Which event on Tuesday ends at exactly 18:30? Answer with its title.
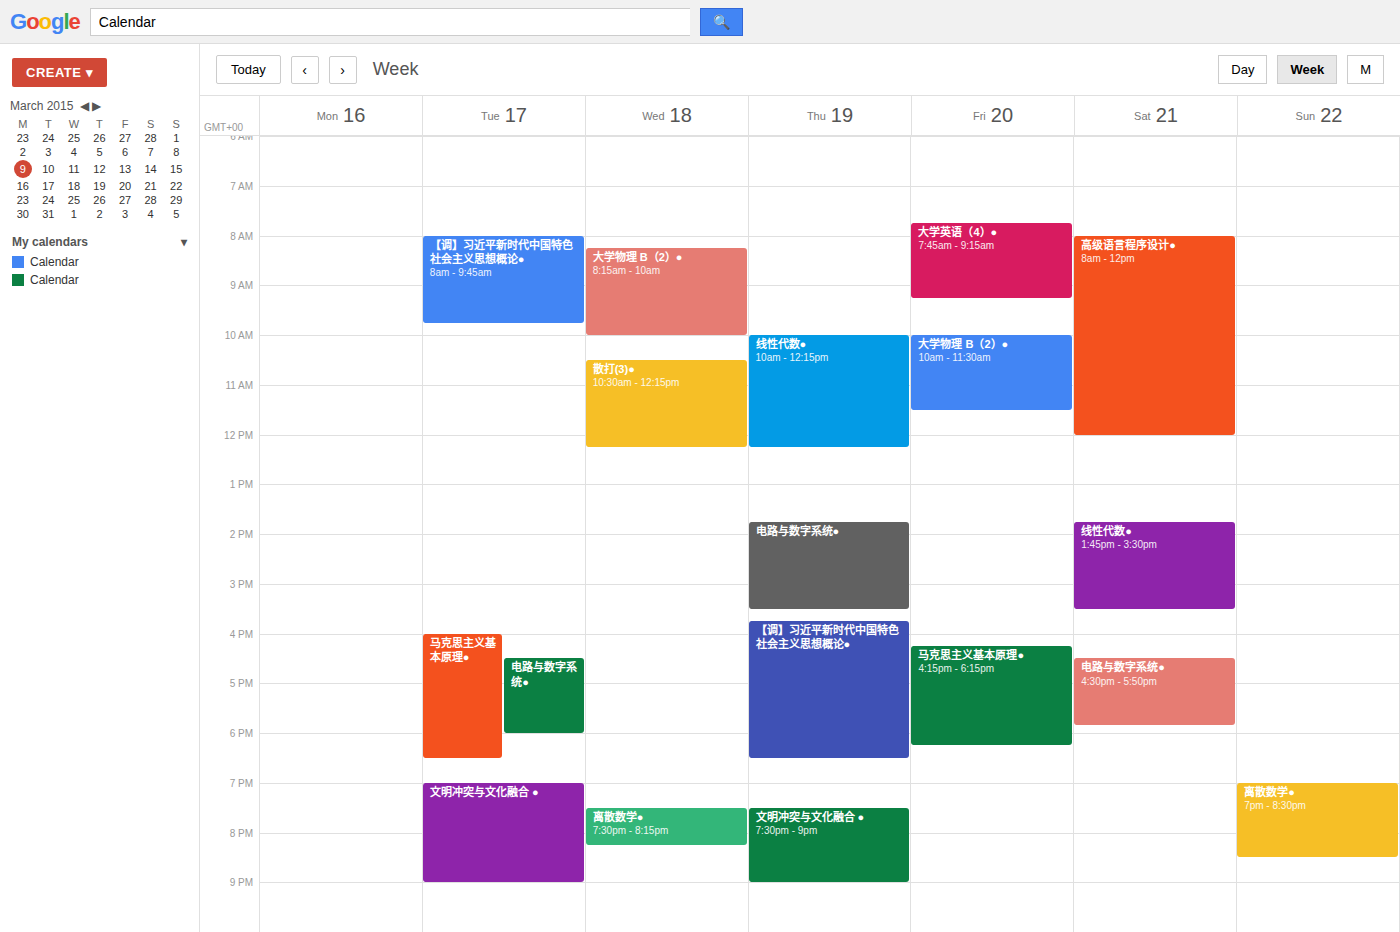
"马克思主义基本原理●"